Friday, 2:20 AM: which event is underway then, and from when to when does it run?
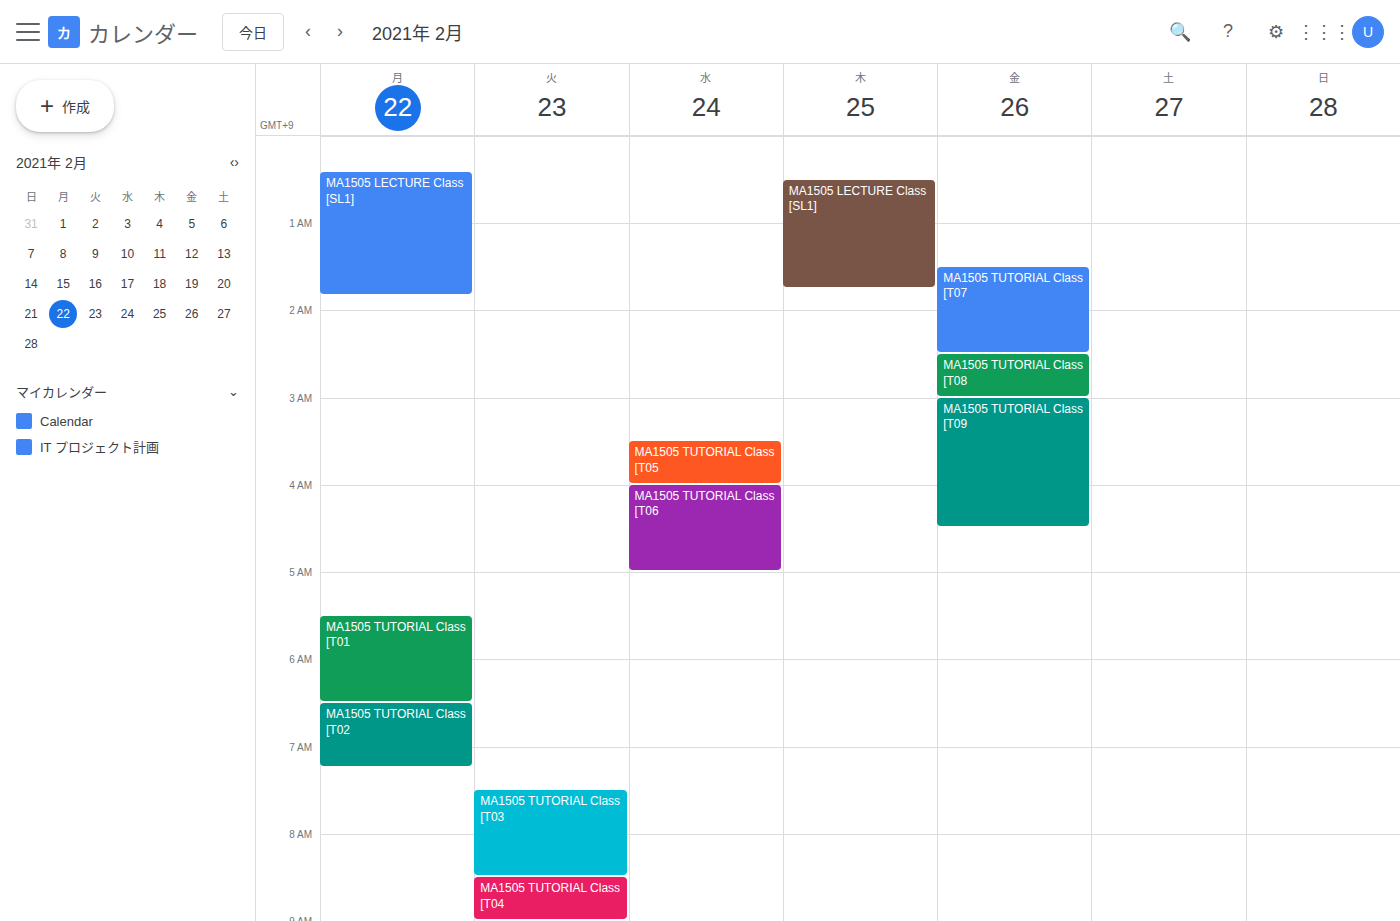
"MA1505 TUTORIAL Class [T07", 1:30 AM to 2:30 AM